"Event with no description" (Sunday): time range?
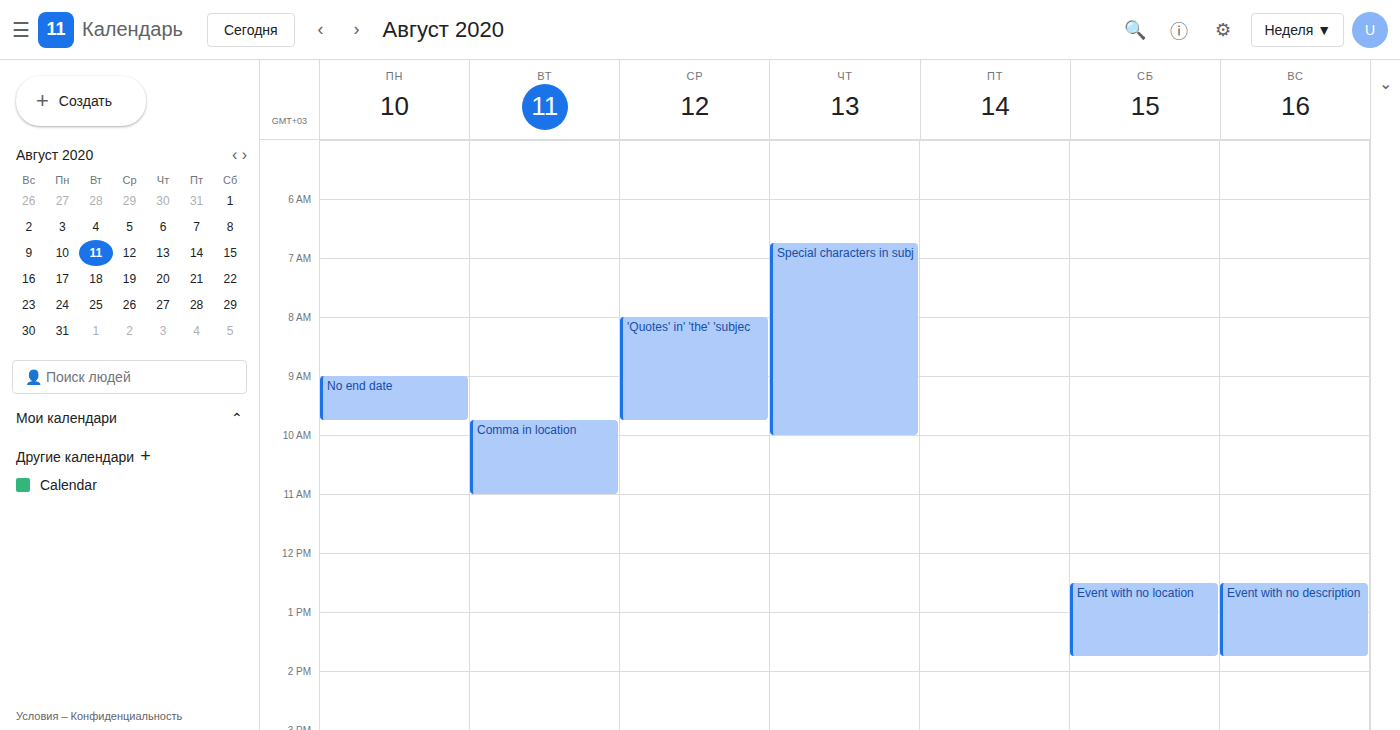
12:30 to 13:45